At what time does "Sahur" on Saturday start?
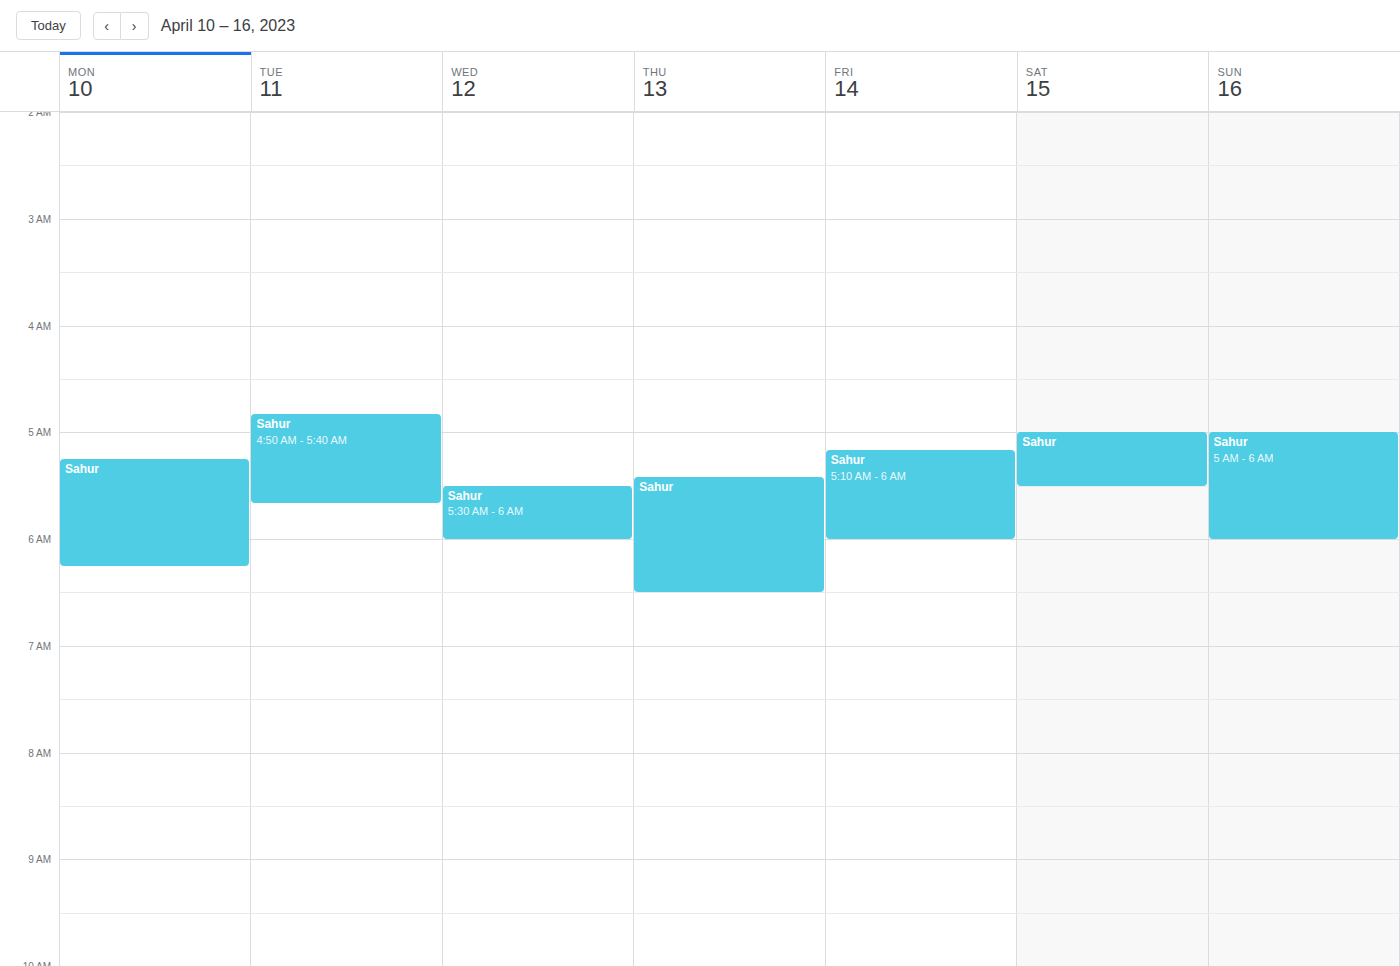
5:00 AM